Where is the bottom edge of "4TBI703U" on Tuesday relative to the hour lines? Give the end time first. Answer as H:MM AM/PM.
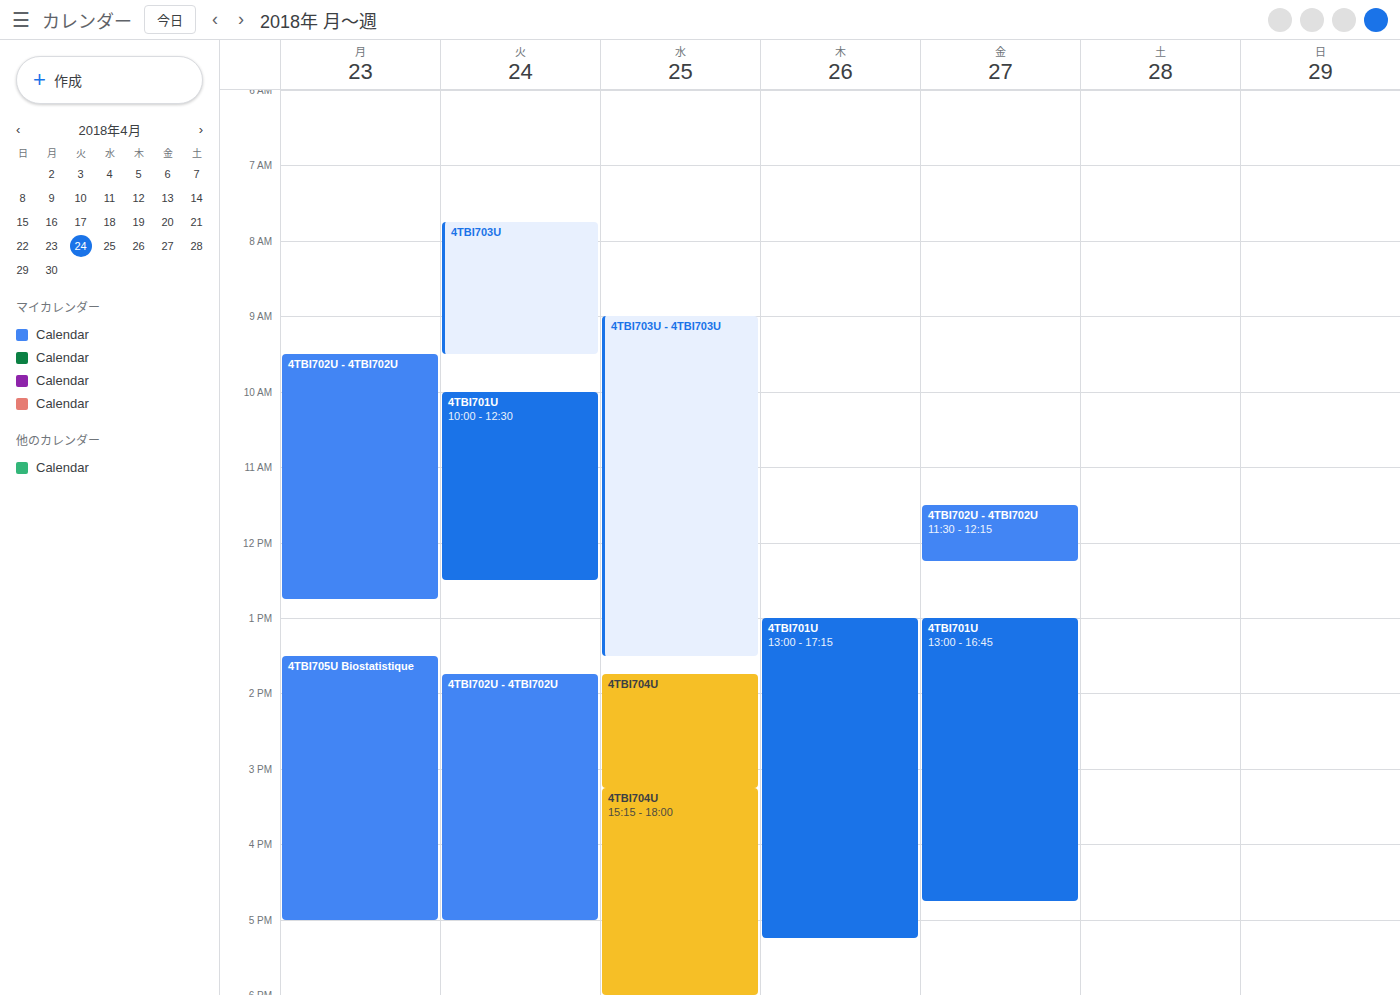
9:30 AM -- halfway between the 9 AM and 10 AM lines.